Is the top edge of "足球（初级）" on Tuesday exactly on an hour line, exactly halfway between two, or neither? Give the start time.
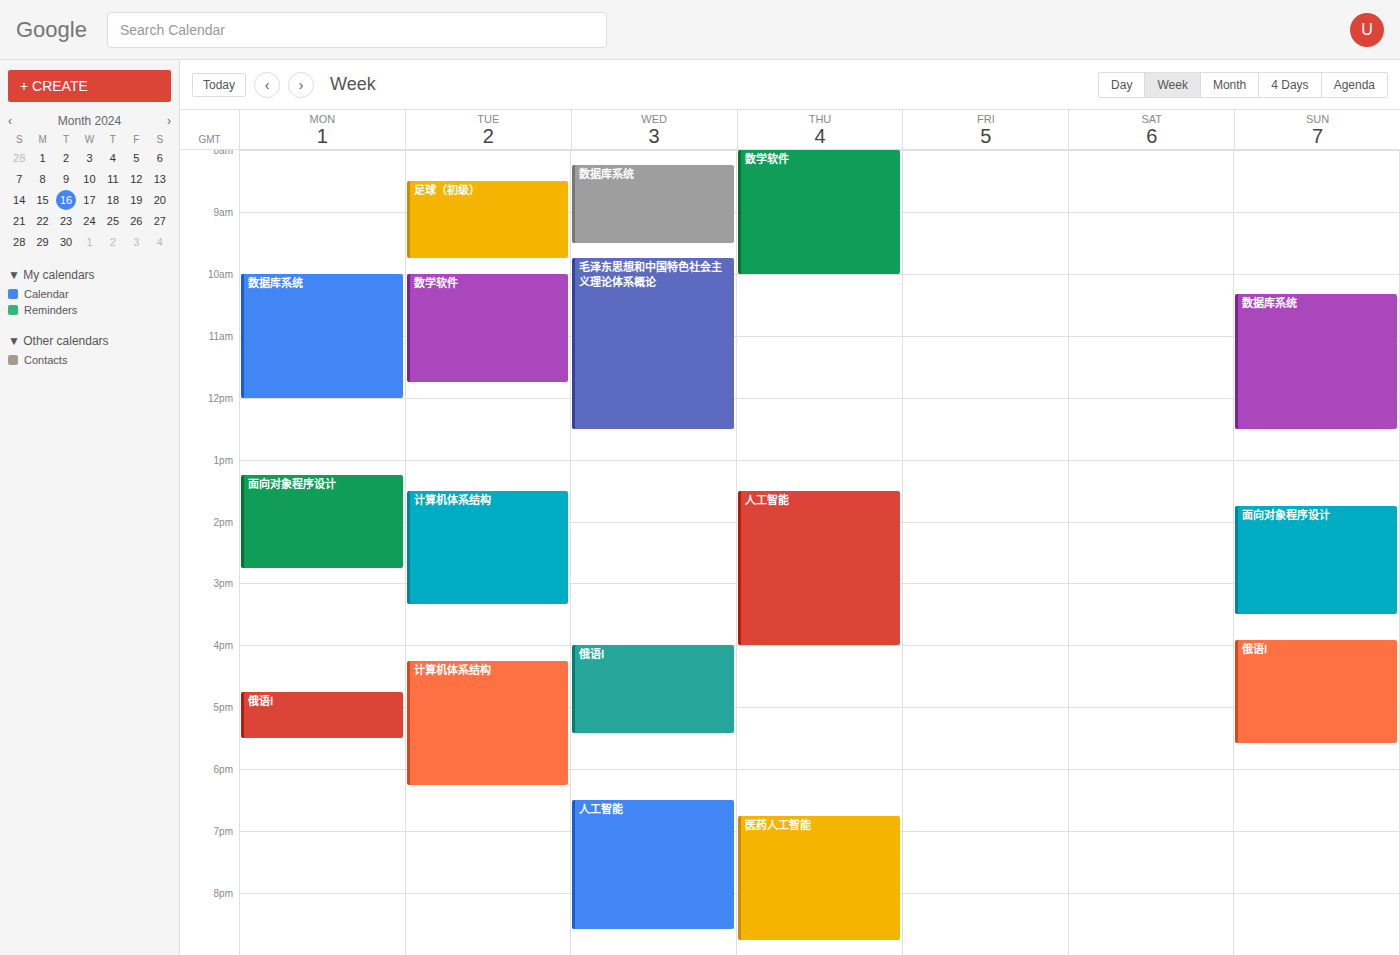
8:30 AM -- halfway between the 8 AM and 9 AM lines.